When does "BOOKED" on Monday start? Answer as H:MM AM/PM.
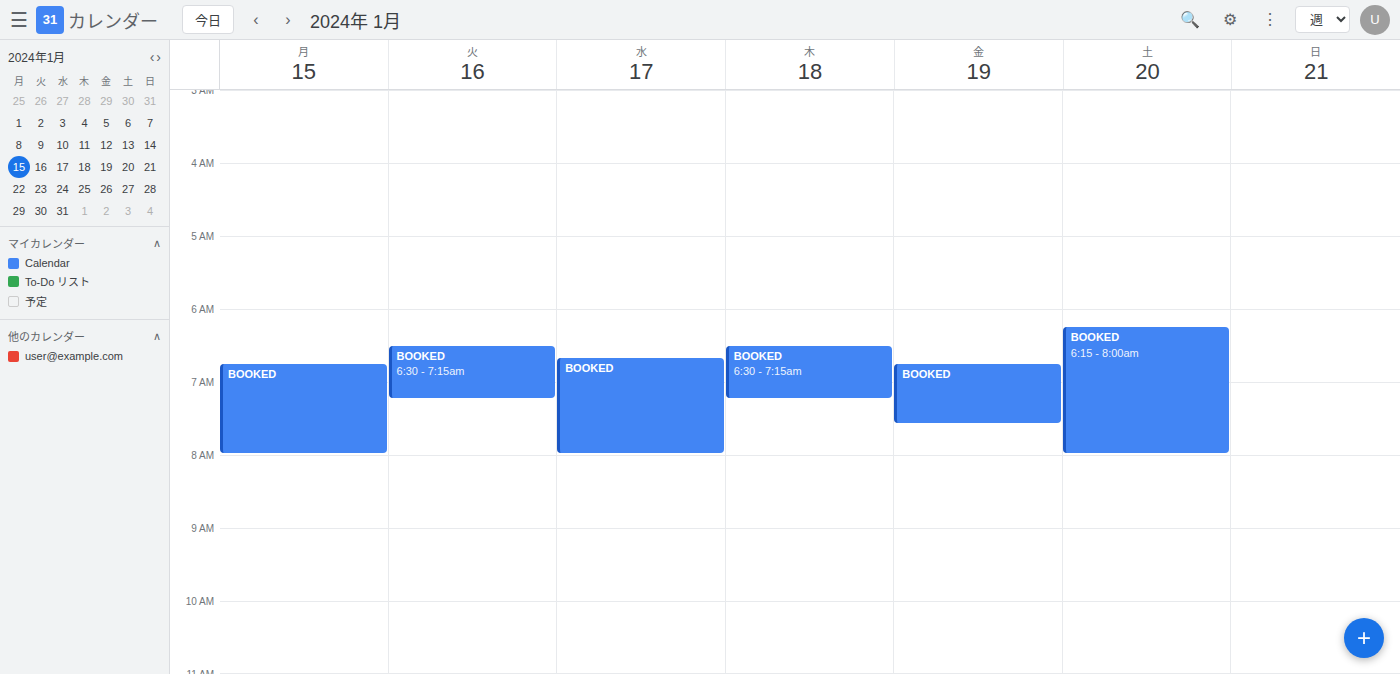
6:45 AM